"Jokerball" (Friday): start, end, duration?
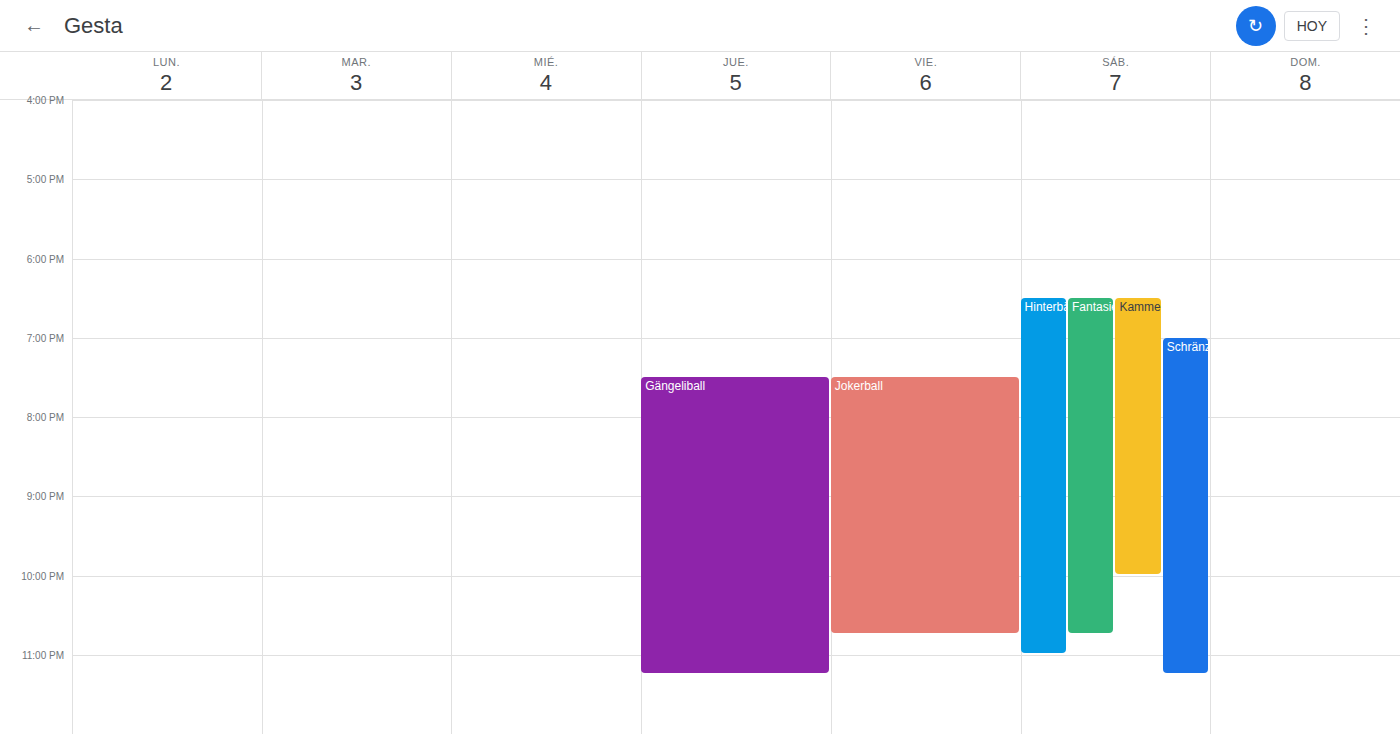
7:30 PM to 10:45 PM, 3 hours 15 minutes